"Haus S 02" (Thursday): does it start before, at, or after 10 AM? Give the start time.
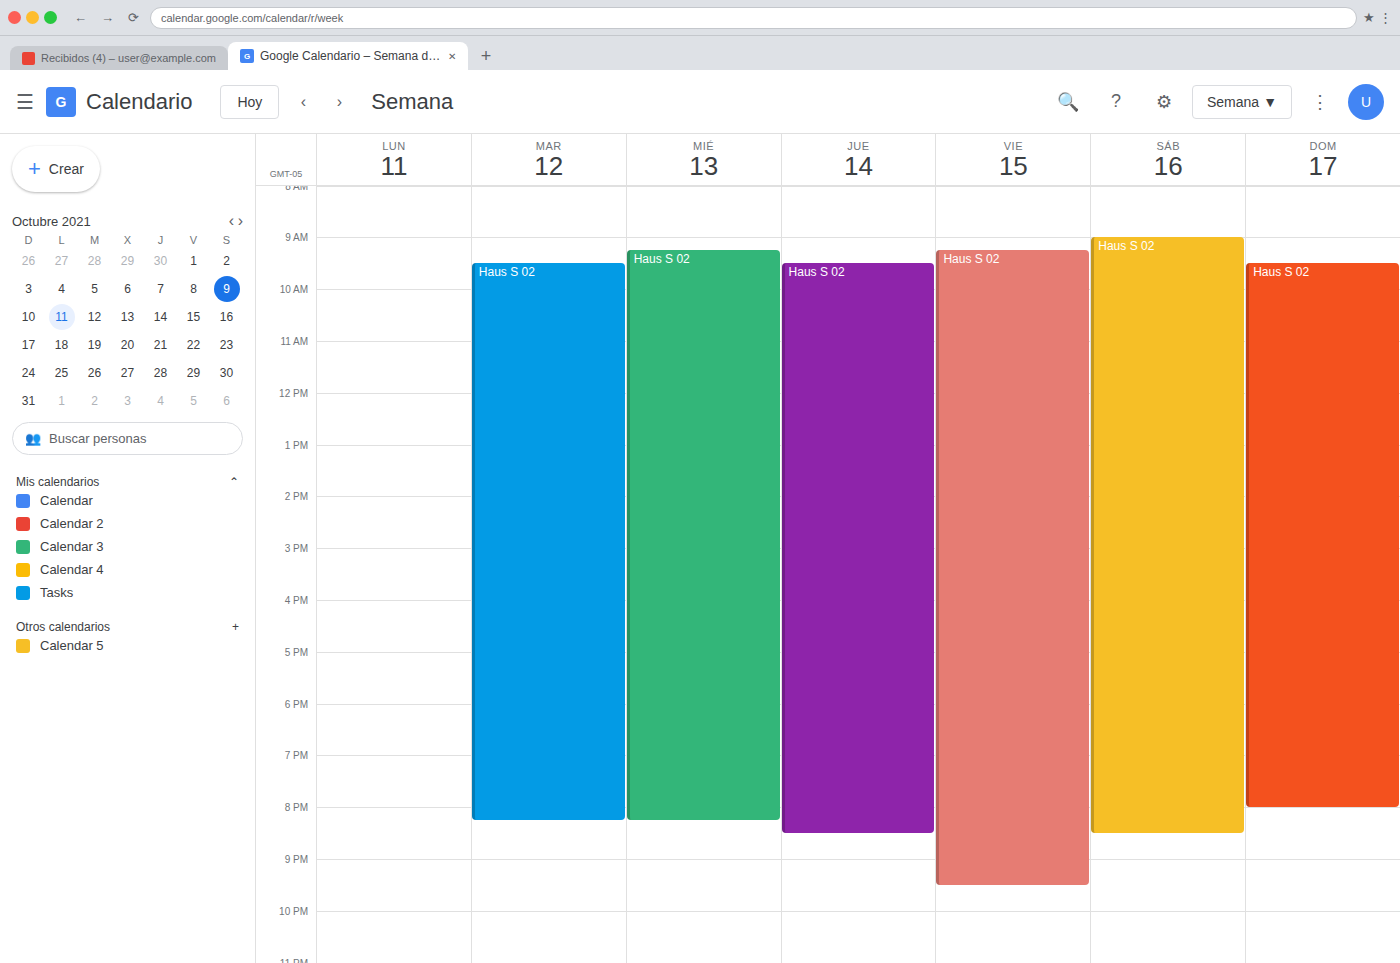
9:30 AM -- before 10 AM, 30 minutes above the 10 AM line.